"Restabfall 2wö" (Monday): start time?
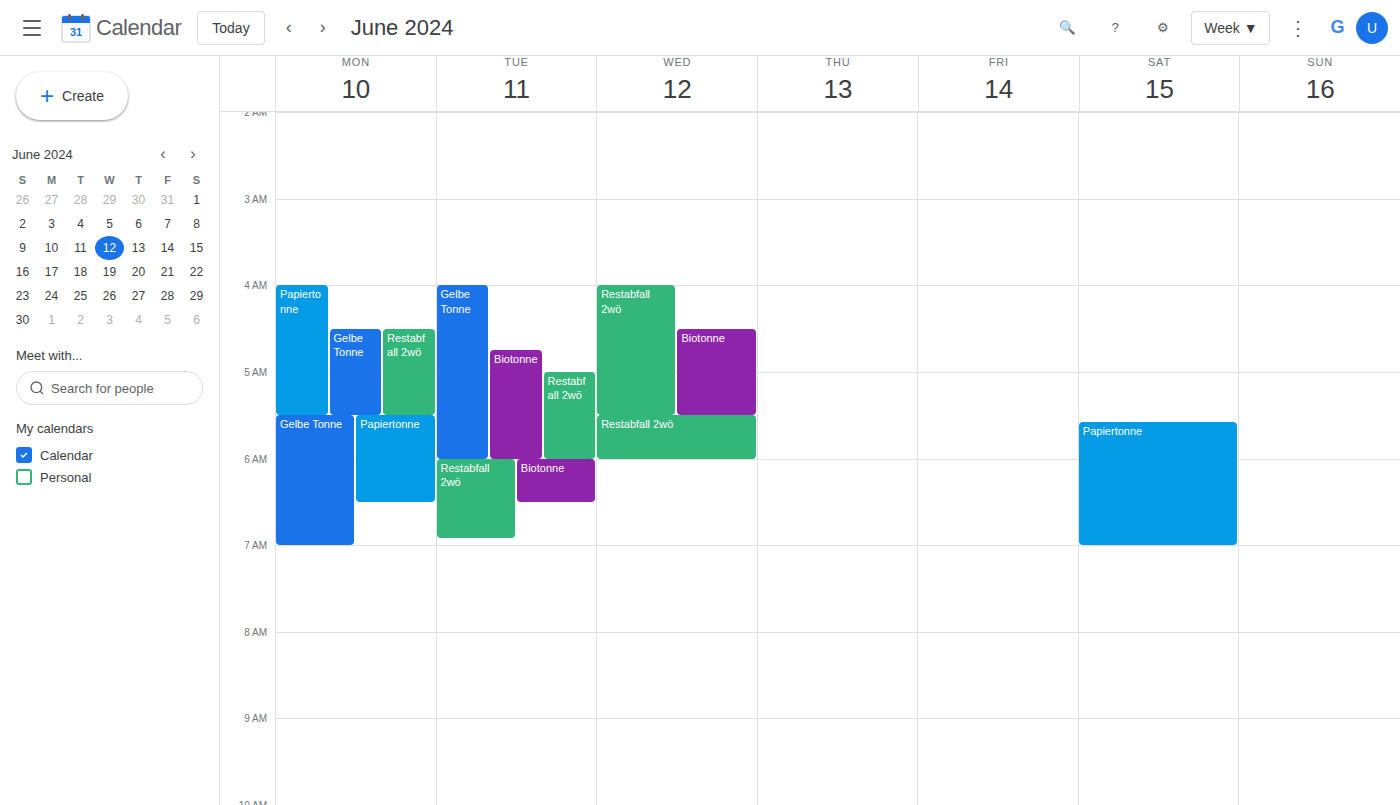
4:30 AM